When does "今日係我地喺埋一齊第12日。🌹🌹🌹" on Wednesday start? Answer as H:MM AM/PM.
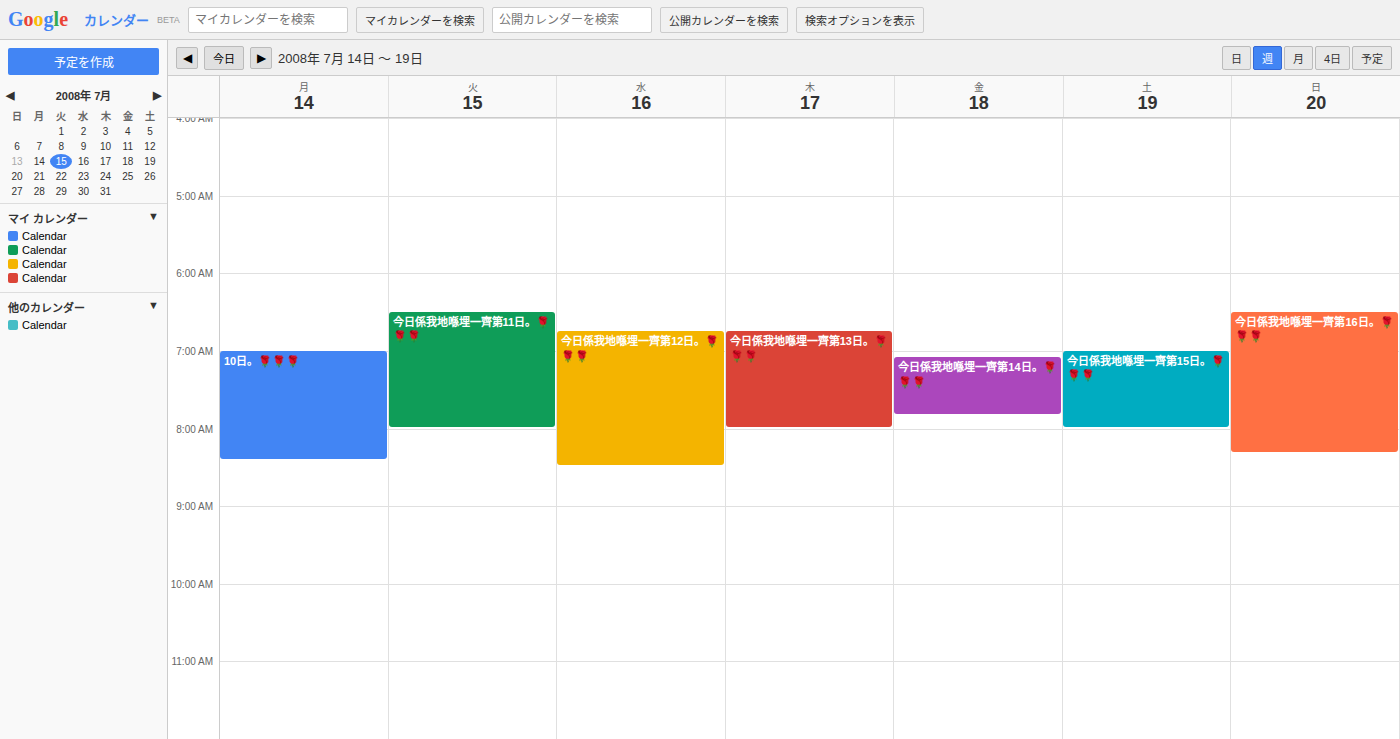
6:45 AM